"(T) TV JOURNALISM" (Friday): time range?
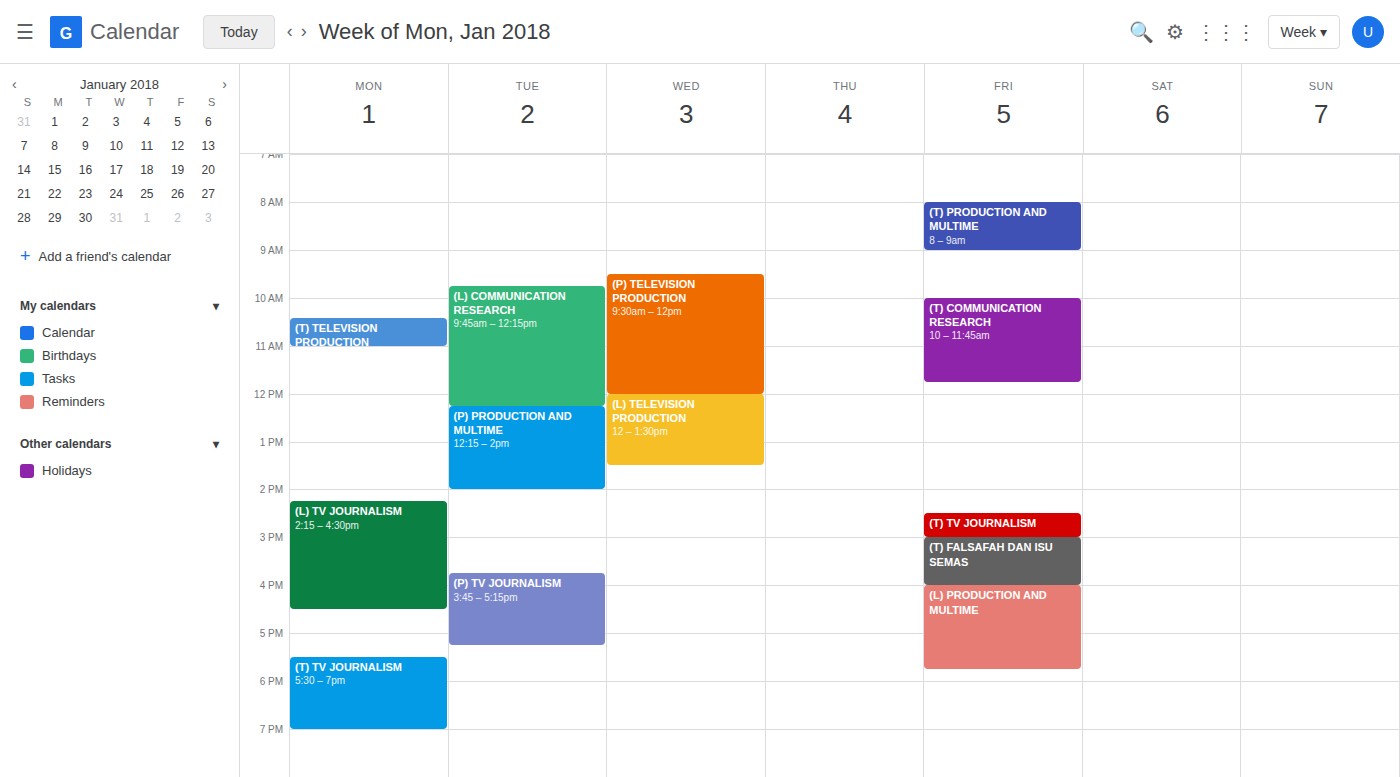
14:30 to 15:00